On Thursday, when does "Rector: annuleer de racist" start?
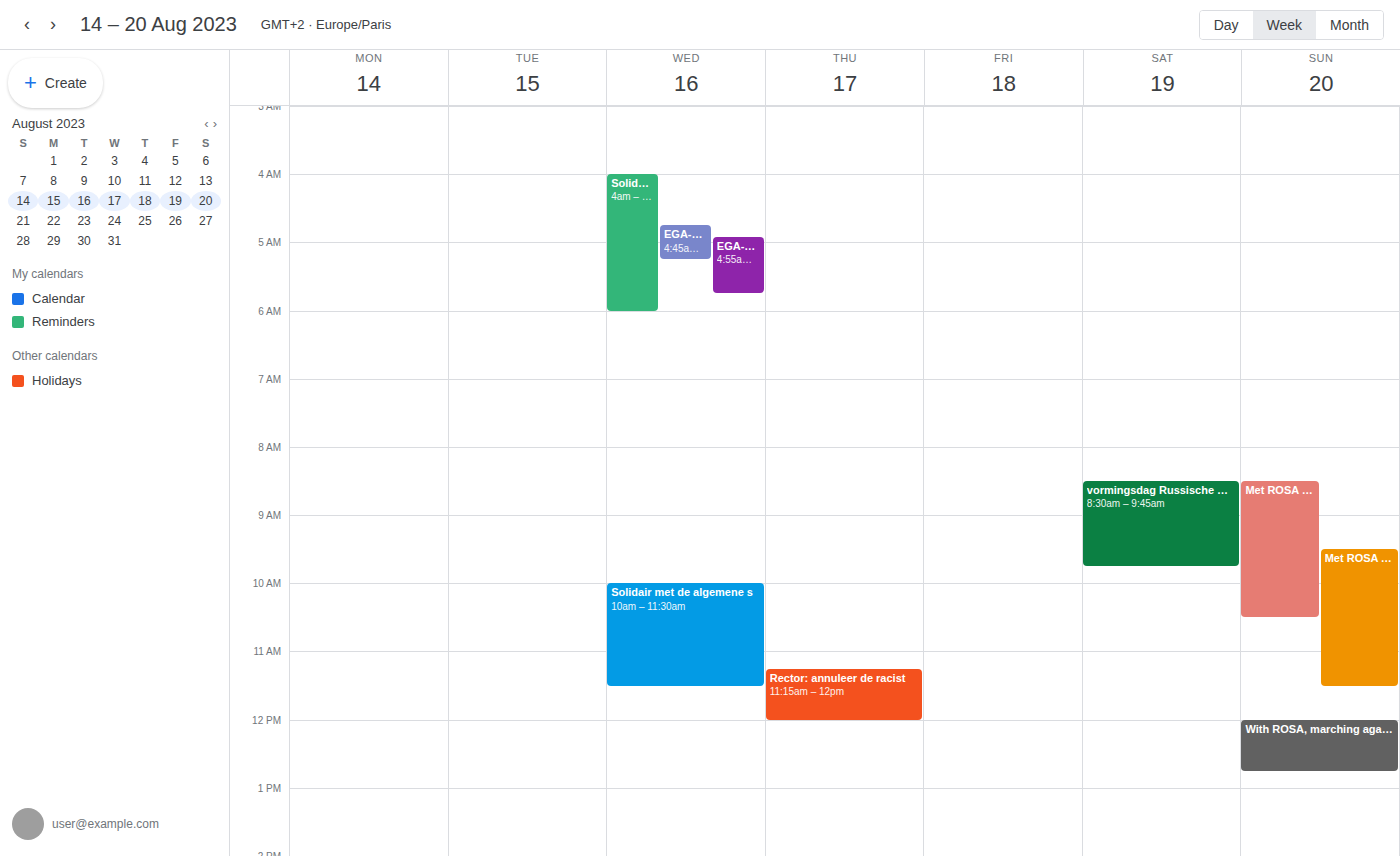
11:15 AM